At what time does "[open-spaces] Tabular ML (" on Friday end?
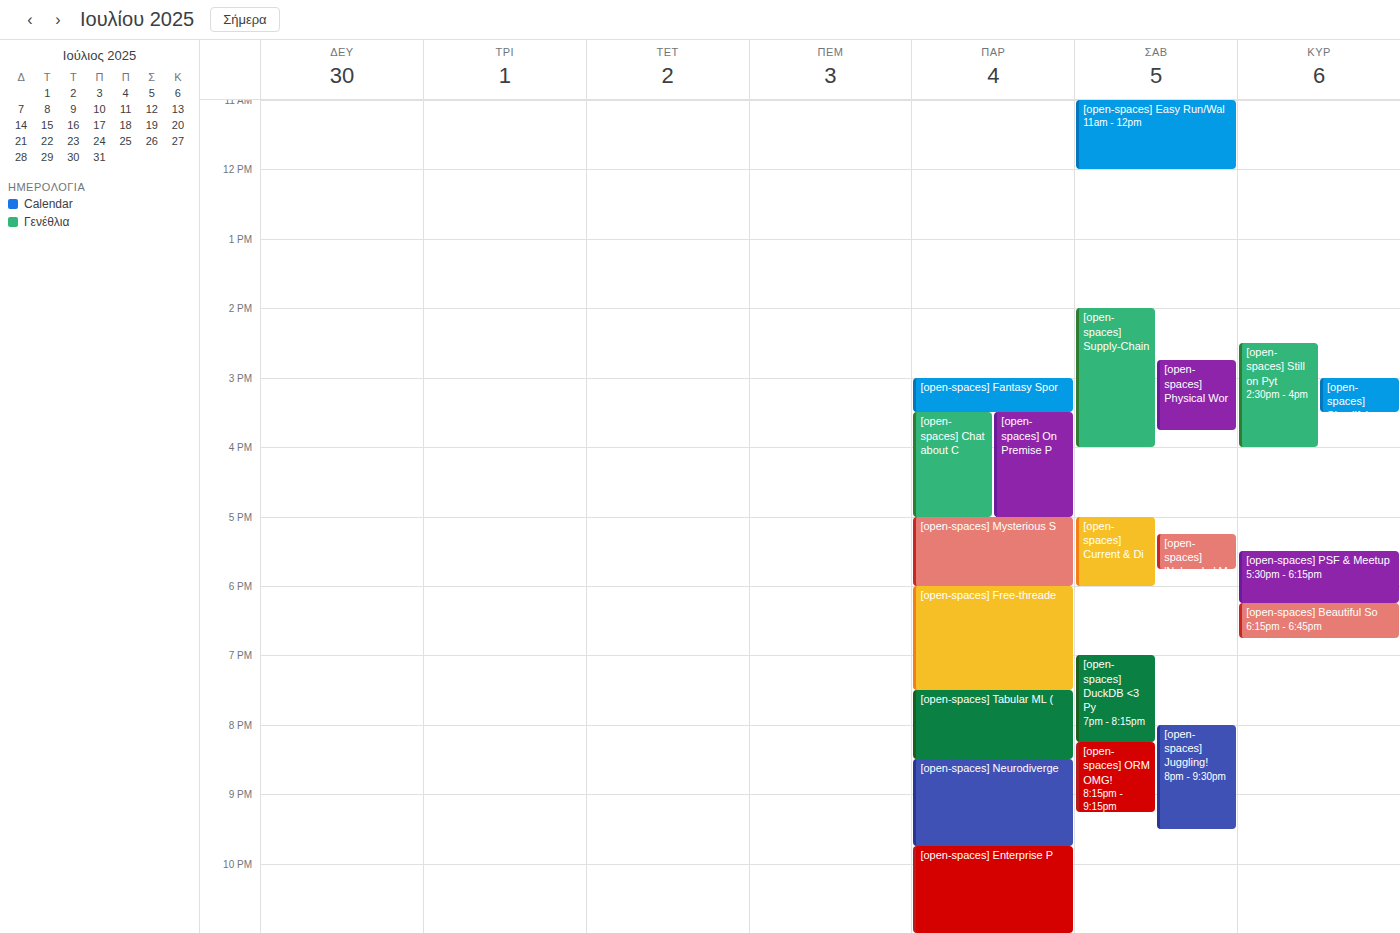
8:30 PM